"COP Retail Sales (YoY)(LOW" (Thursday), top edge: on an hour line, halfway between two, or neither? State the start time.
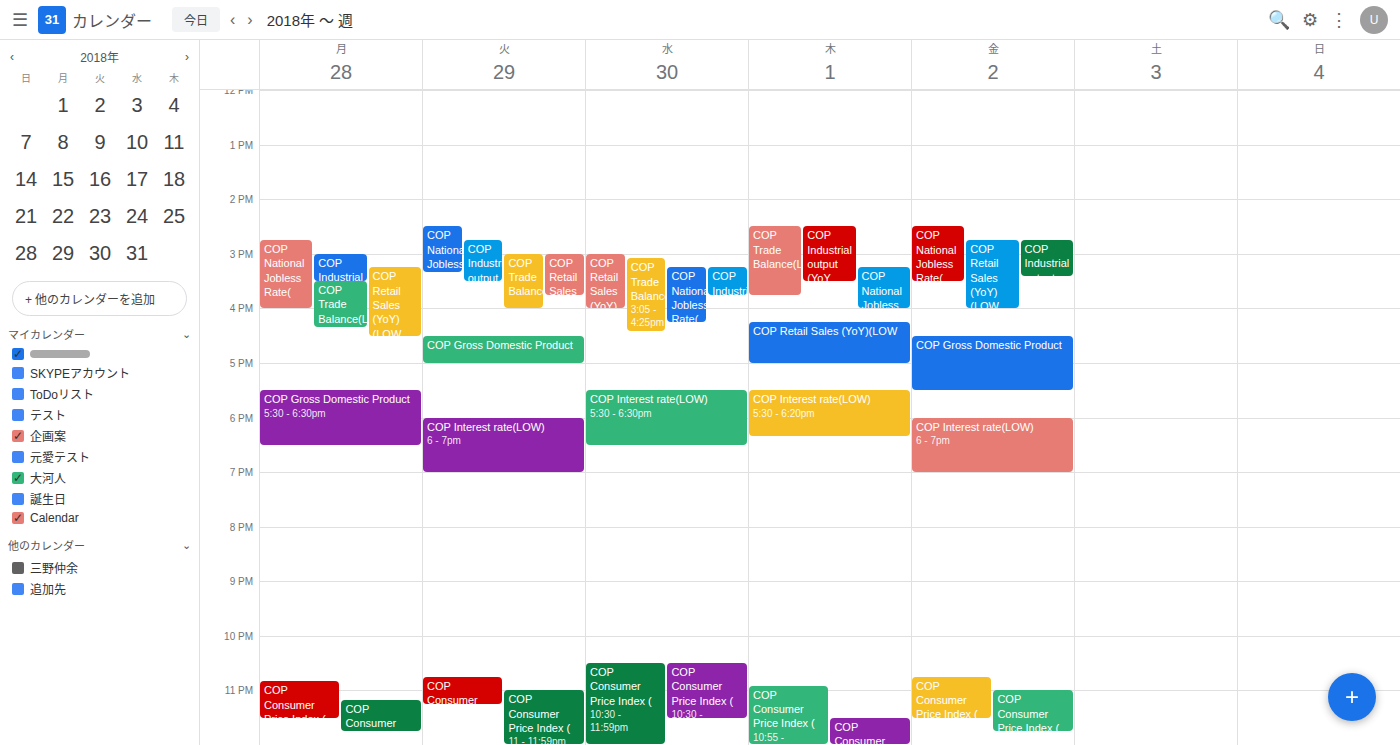
4:15 PM -- neither: a quarter of the way from the 4 PM line to the 5 PM line.